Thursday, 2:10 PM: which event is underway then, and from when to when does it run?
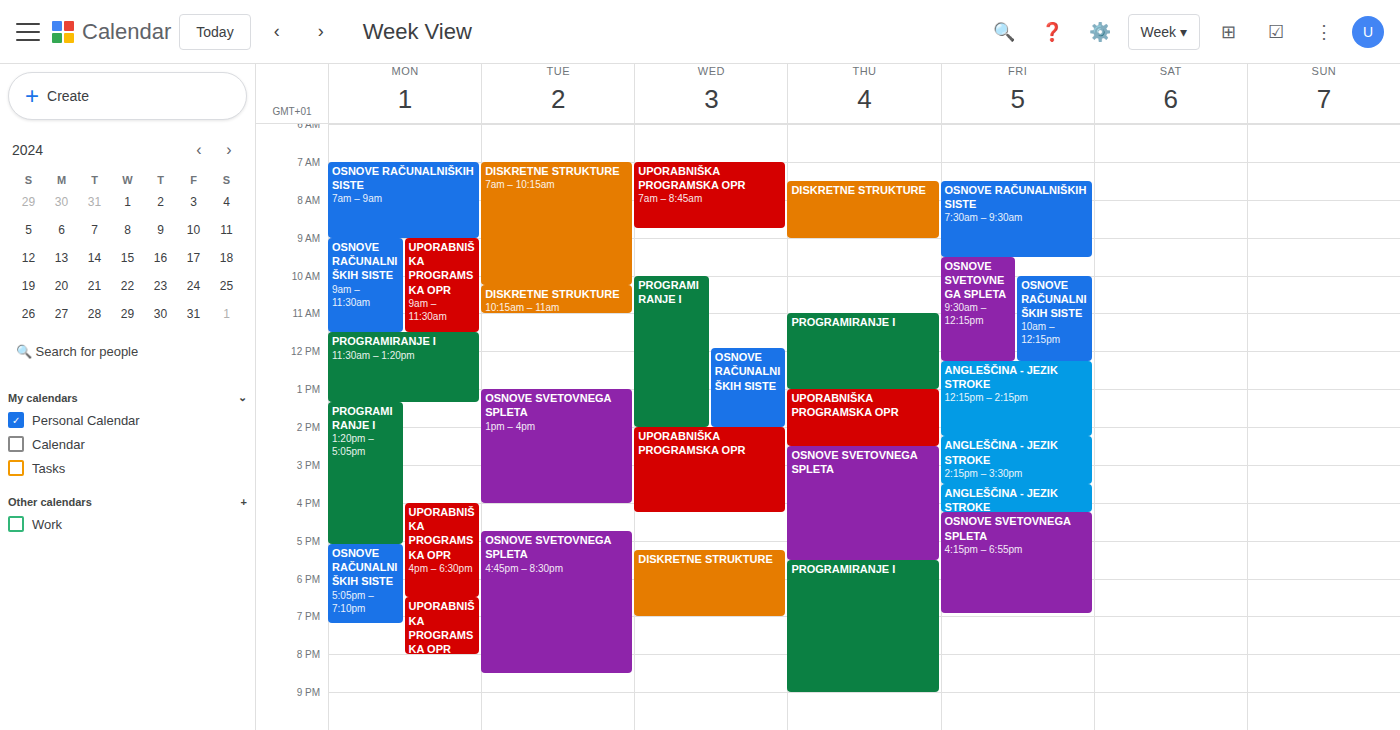
"UPORABNIŠKA PROGRAMSKA OPR", 1:00 PM to 2:30 PM